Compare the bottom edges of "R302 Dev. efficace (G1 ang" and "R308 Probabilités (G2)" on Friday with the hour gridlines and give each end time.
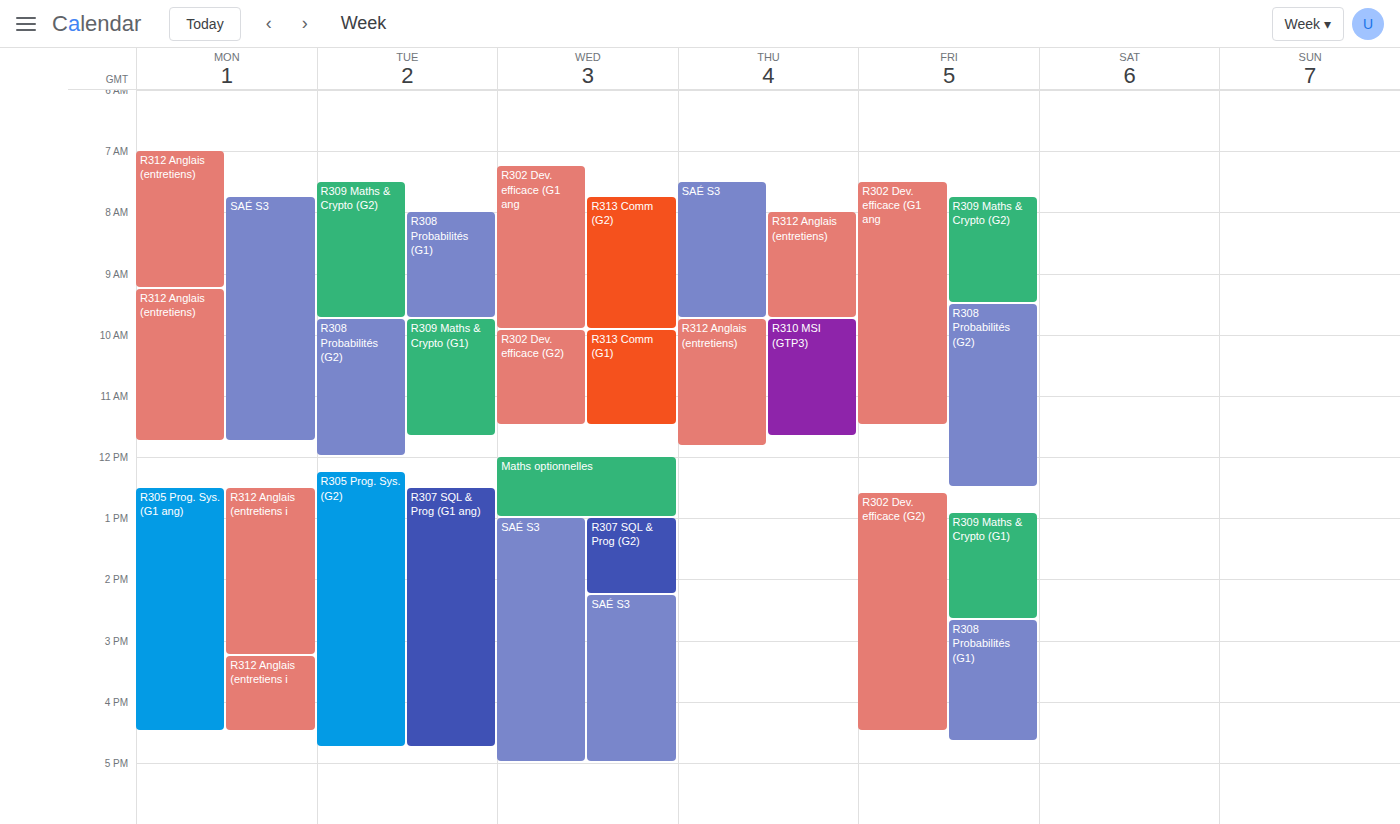
"R302 Dev. efficace (G1 ang": 11:30 AM, halfway between the 11 AM and 12 PM lines. "R308 Probabilités (G2)": 12:30 PM, halfway between the 12 PM and 1 PM lines.